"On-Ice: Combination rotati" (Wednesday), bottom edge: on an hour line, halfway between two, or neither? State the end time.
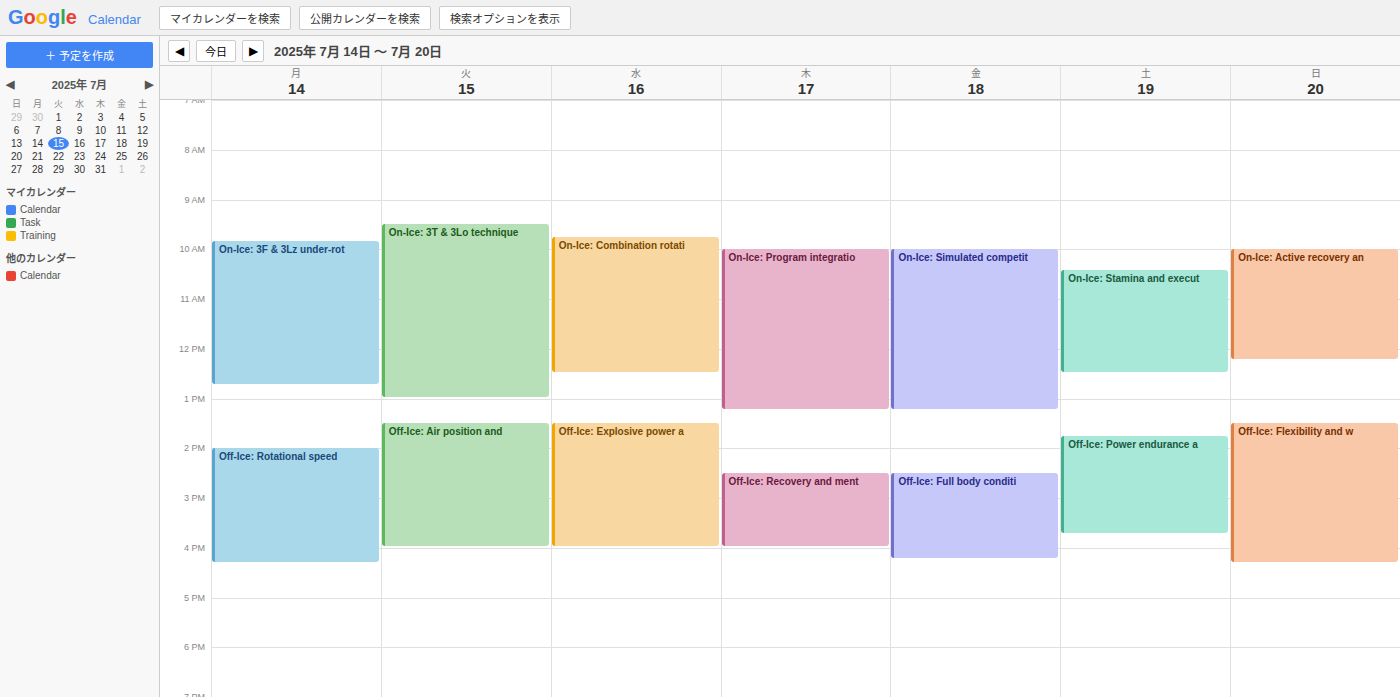
12:30 PM -- halfway between the 12 PM and 1 PM lines.